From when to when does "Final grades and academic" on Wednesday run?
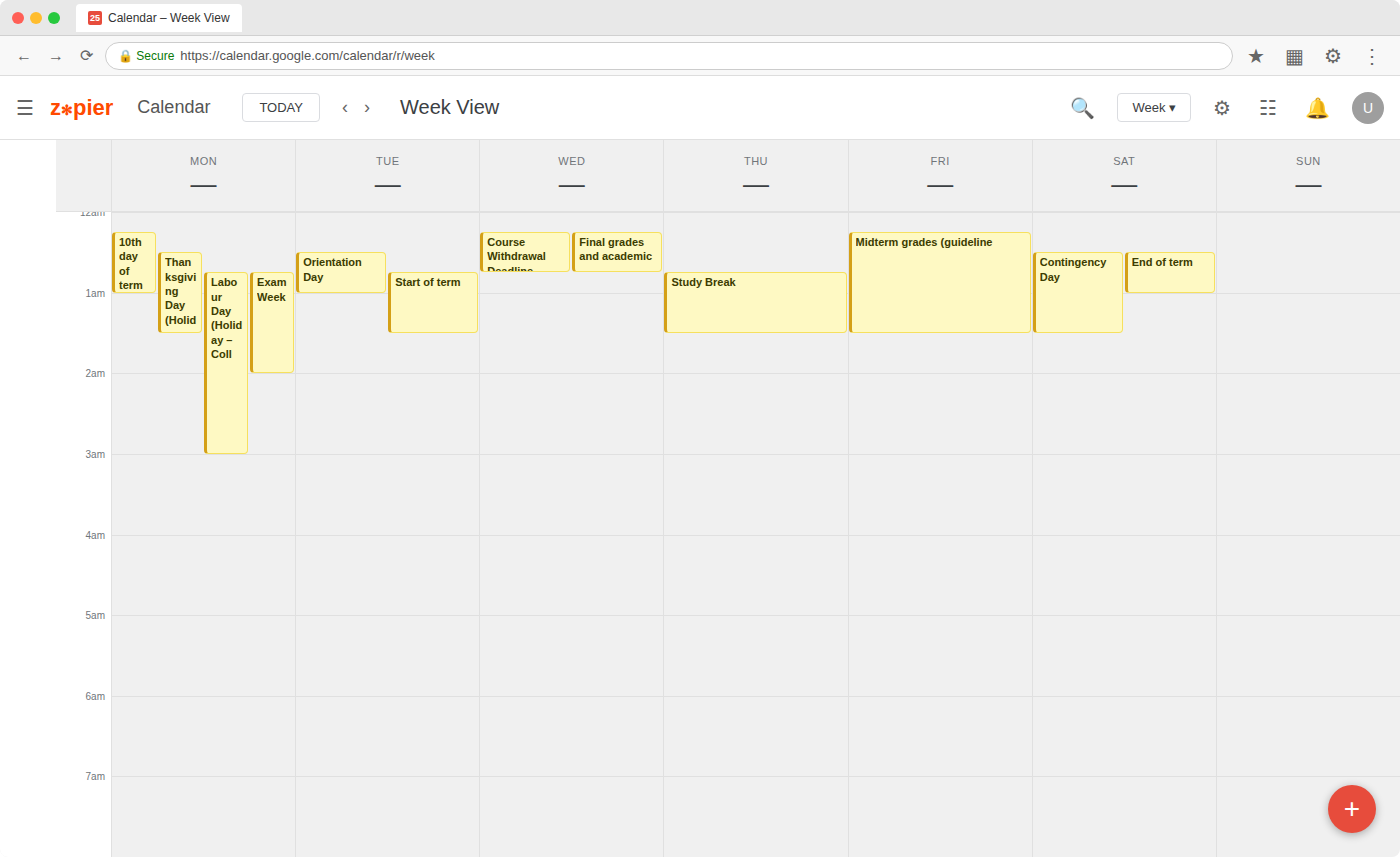
12:15 AM to 12:45 AM